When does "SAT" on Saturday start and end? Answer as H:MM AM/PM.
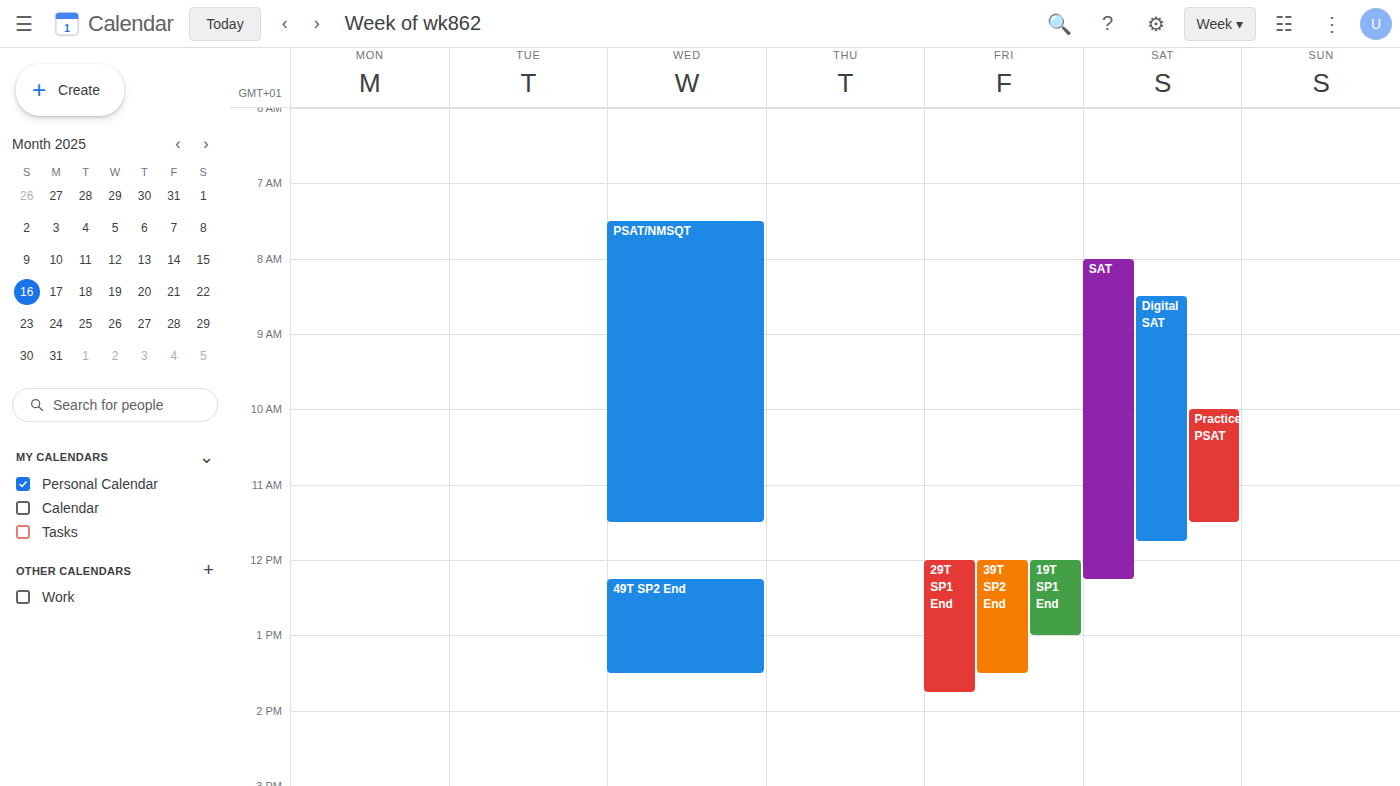
8:00 AM to 12:15 PM